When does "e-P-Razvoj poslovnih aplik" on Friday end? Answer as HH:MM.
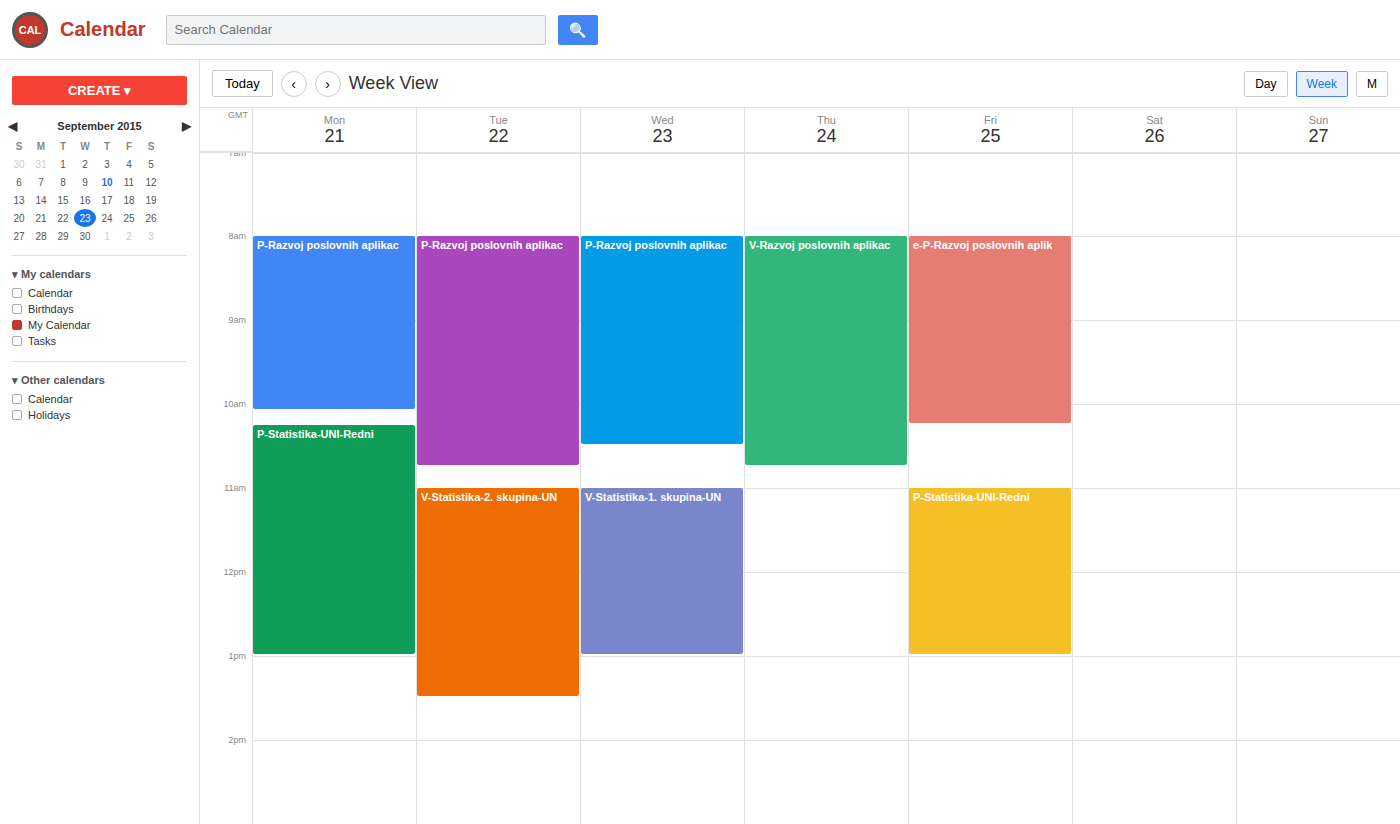
10:15